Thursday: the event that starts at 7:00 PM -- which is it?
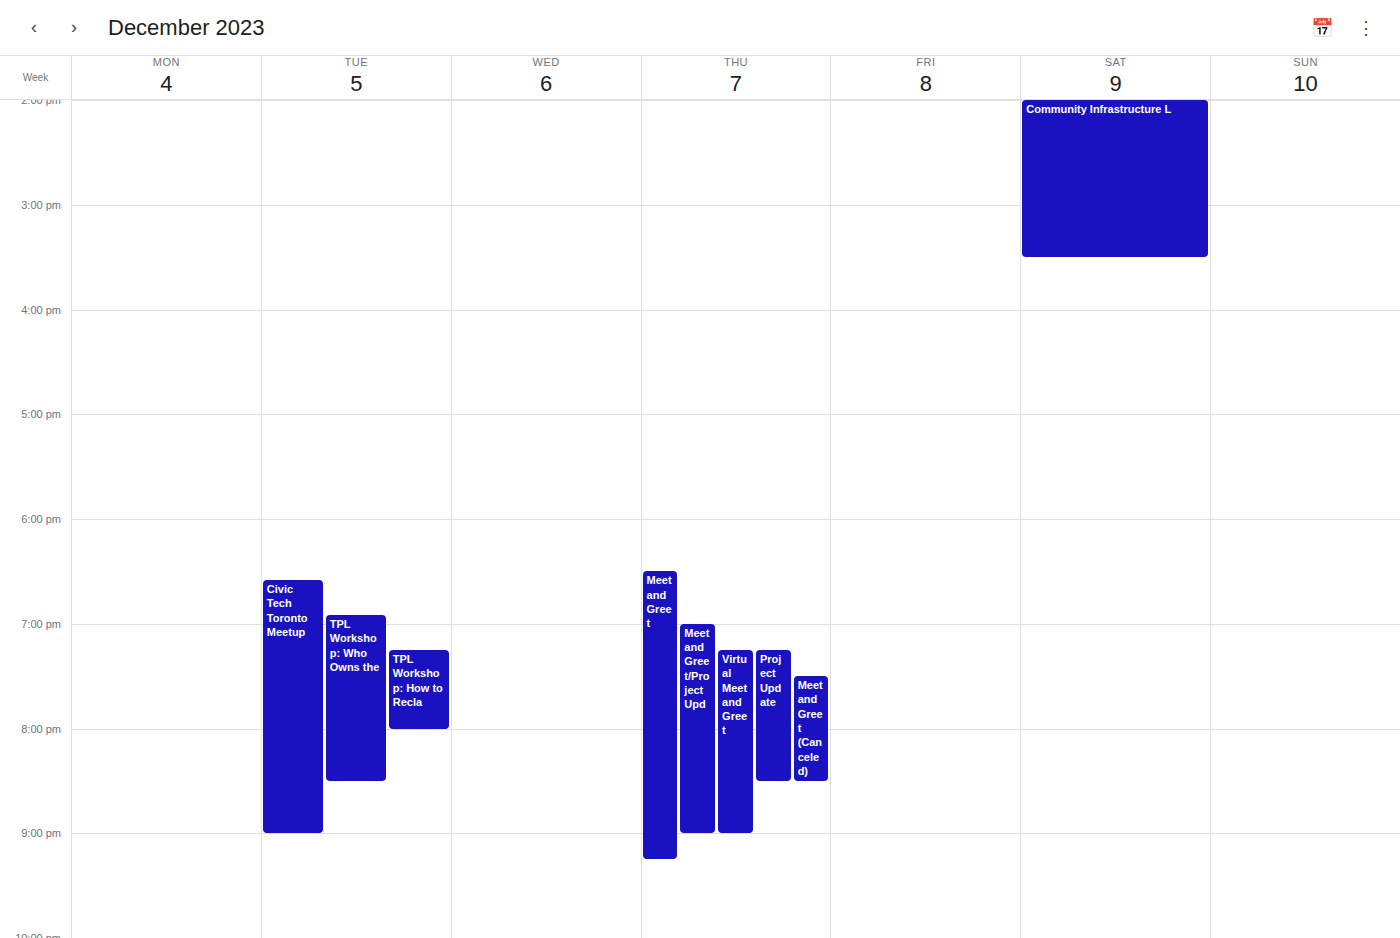
"Meet and Greet/Project Upd"